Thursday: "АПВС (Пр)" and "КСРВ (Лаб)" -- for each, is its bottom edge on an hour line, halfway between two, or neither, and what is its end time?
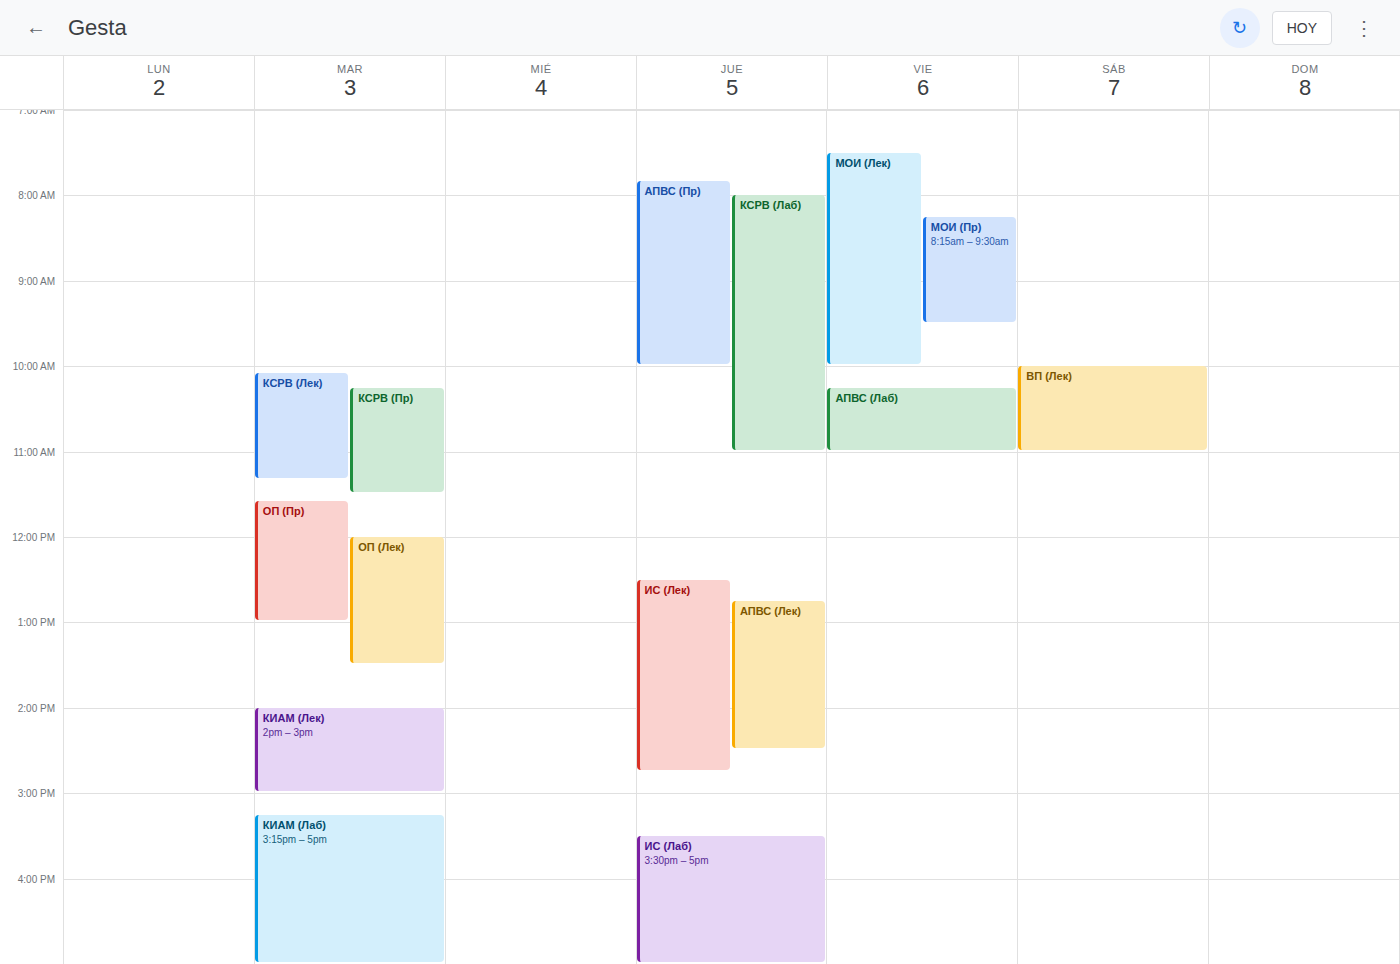
"АПВС (Пр)": 10:00 AM, exactly on the 10 AM line. "КСРВ (Лаб)": 11:00 AM, exactly on the 11 AM line.